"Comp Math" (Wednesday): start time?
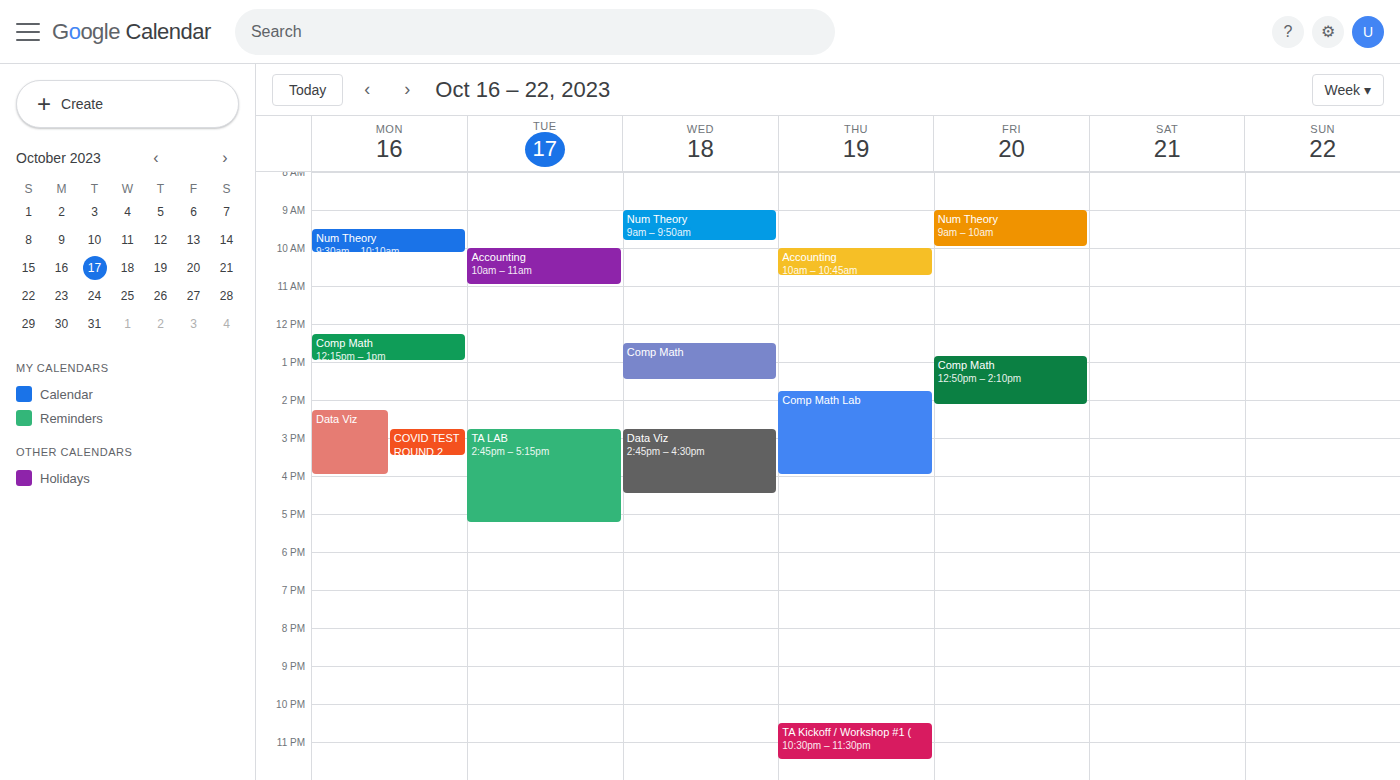
12:30 PM